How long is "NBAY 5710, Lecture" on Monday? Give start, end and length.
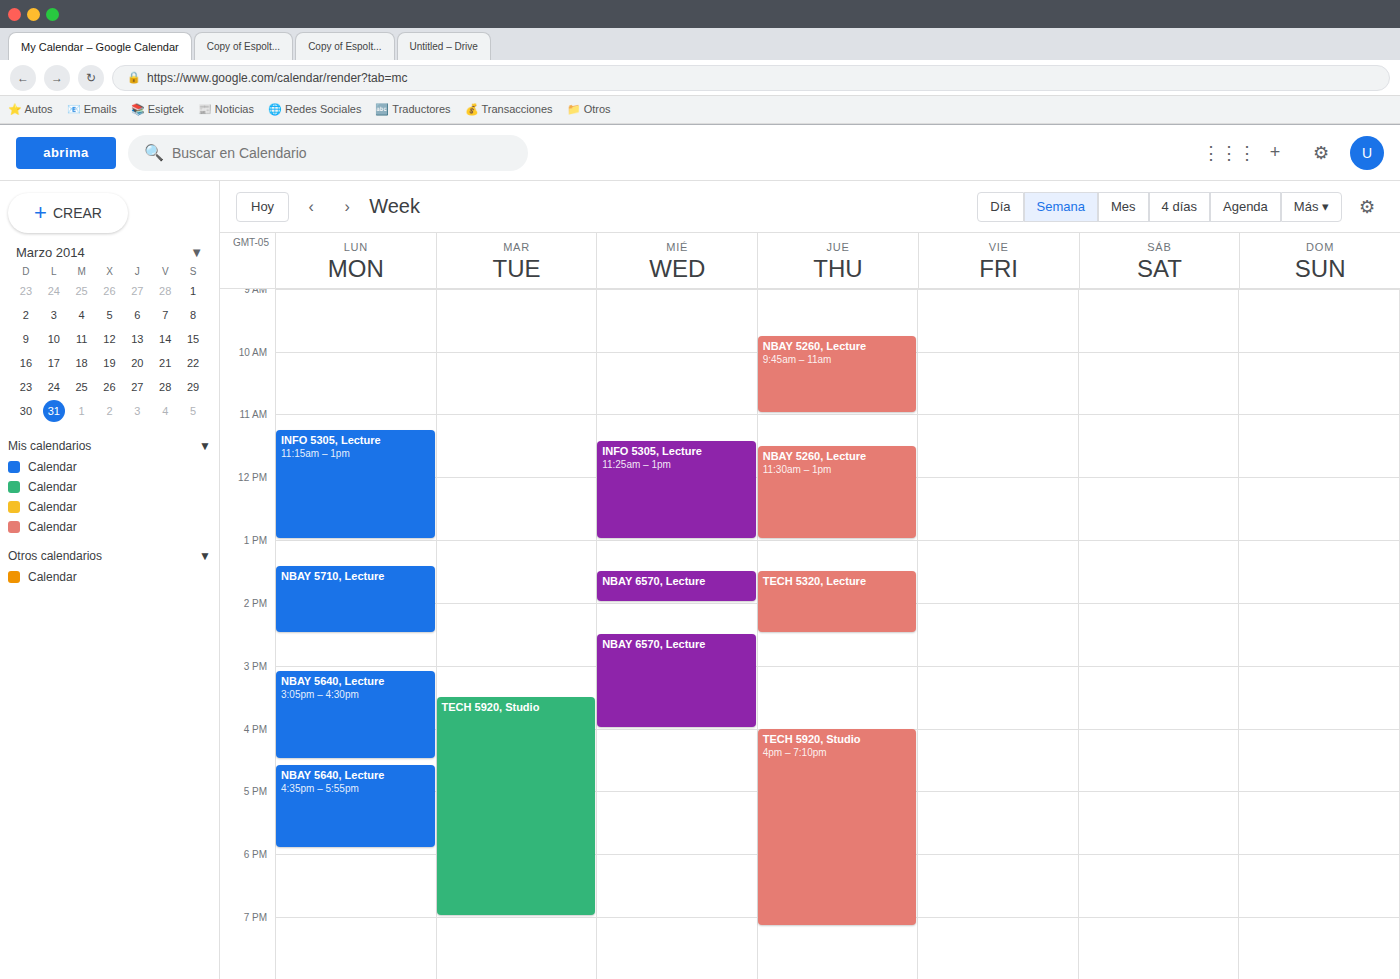
1:25 PM to 2:30 PM, 1 hour 5 minutes